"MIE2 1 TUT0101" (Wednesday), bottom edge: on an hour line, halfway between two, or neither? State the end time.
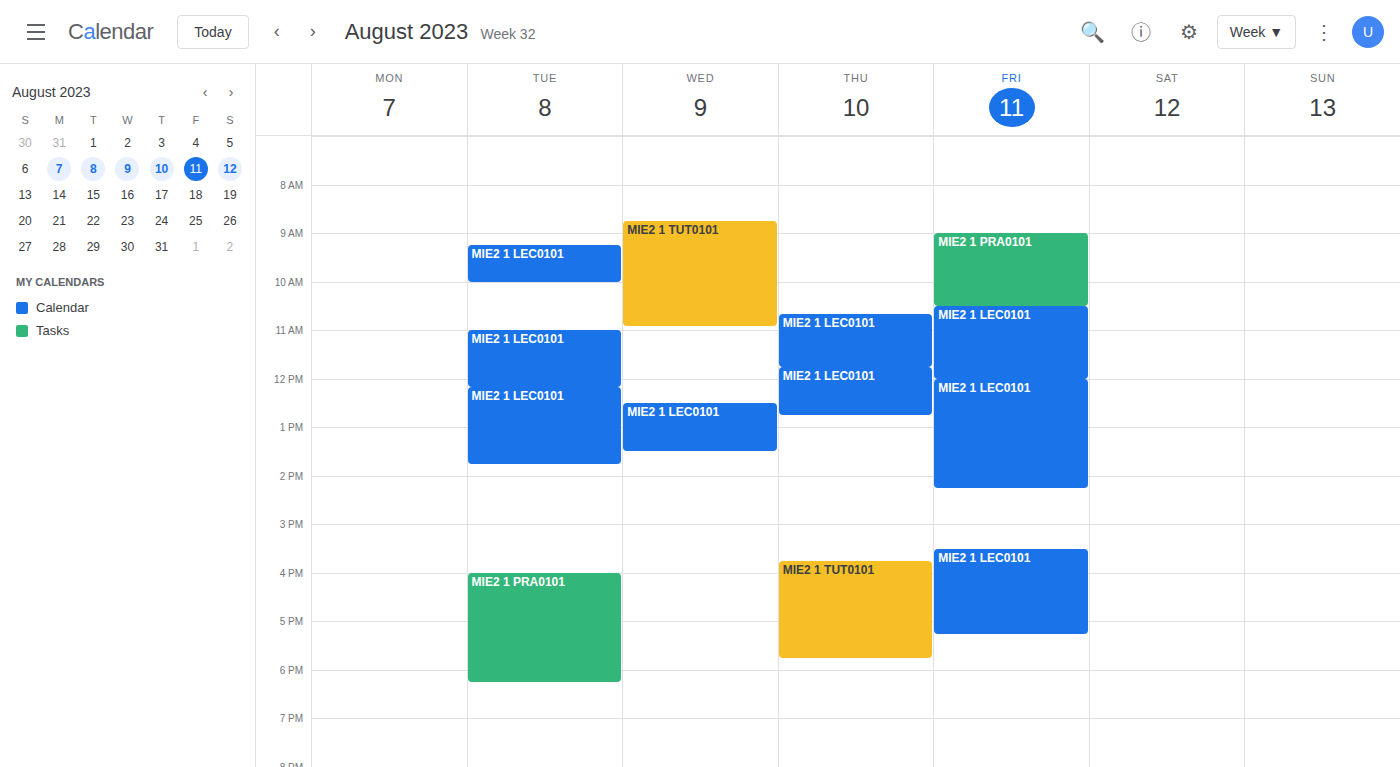
10:55 -- neither: 55 minutes below the 10:00 line and 5 minutes above the 11:00 line.